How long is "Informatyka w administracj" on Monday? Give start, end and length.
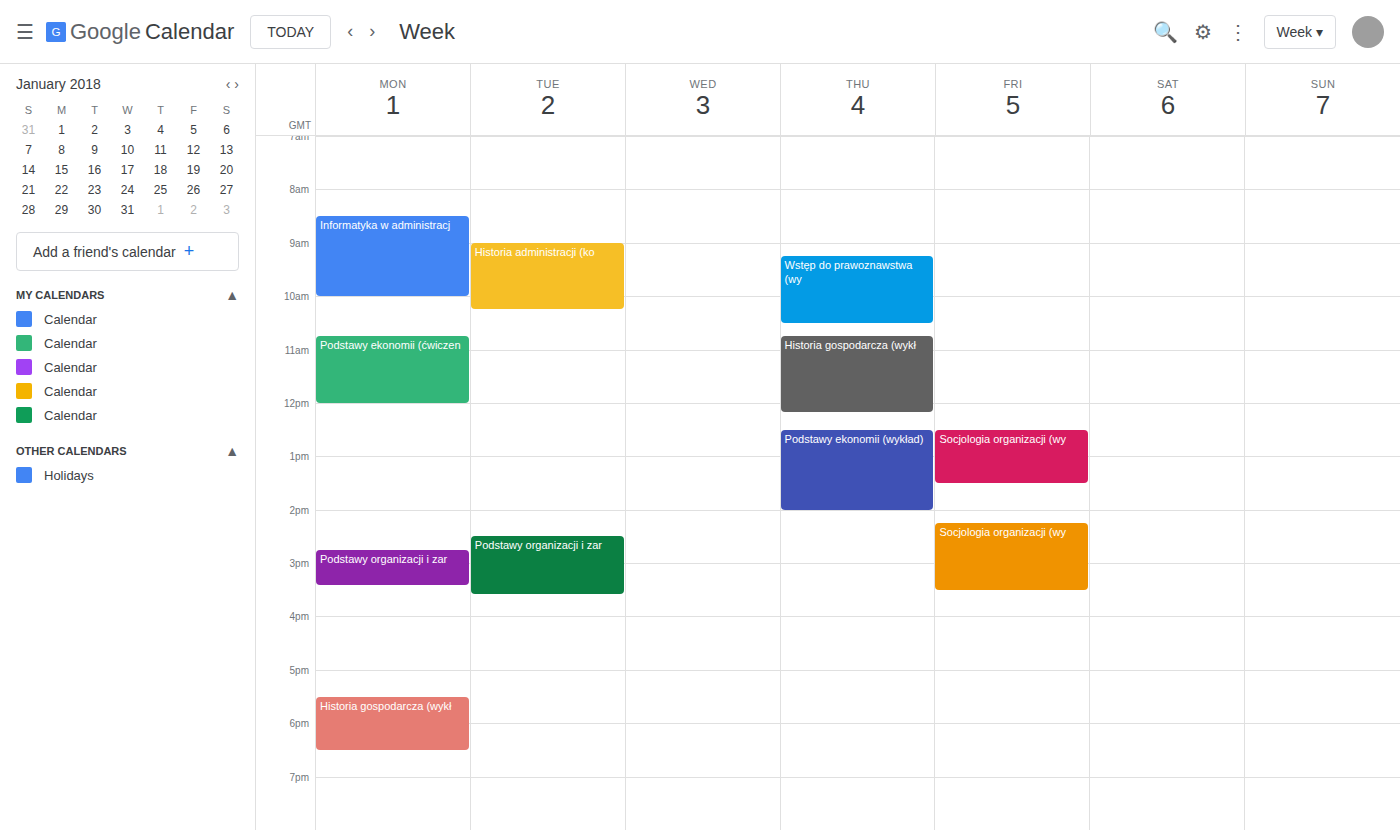
8:30 AM to 10:00 AM, 1 hour 30 minutes